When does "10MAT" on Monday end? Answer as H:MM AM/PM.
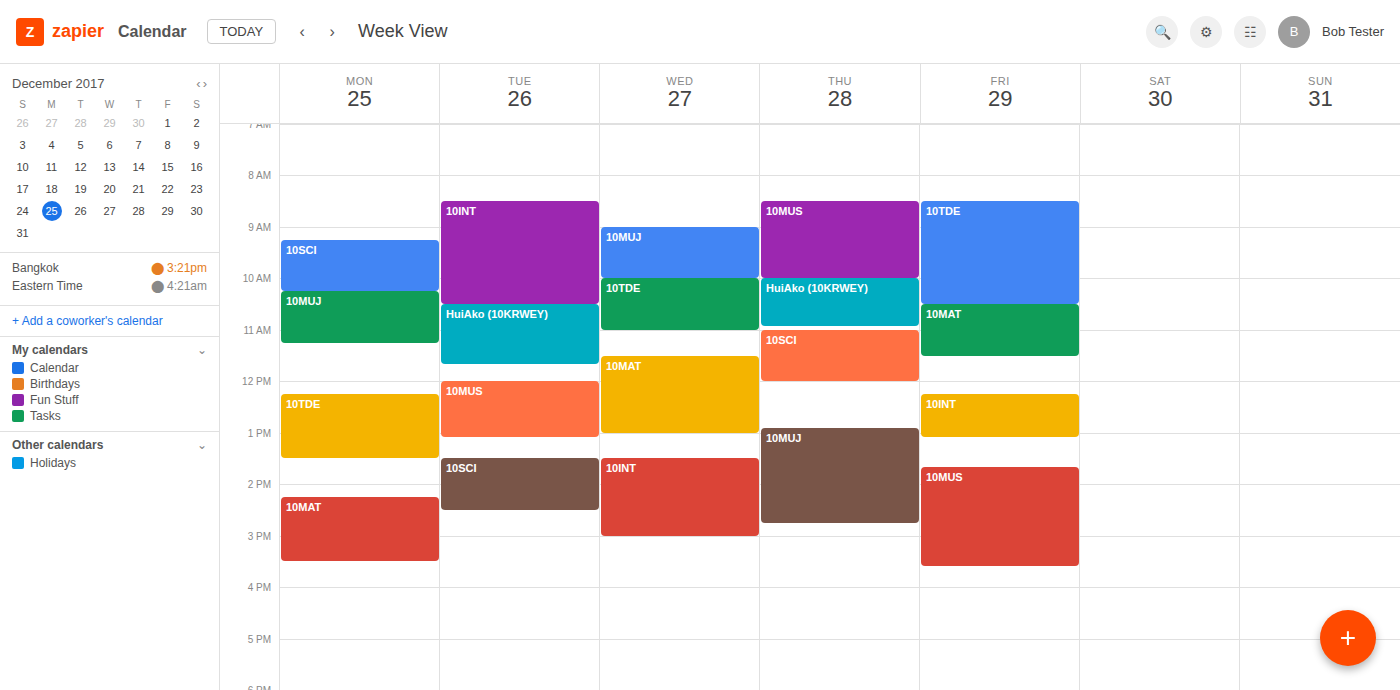
3:30 PM